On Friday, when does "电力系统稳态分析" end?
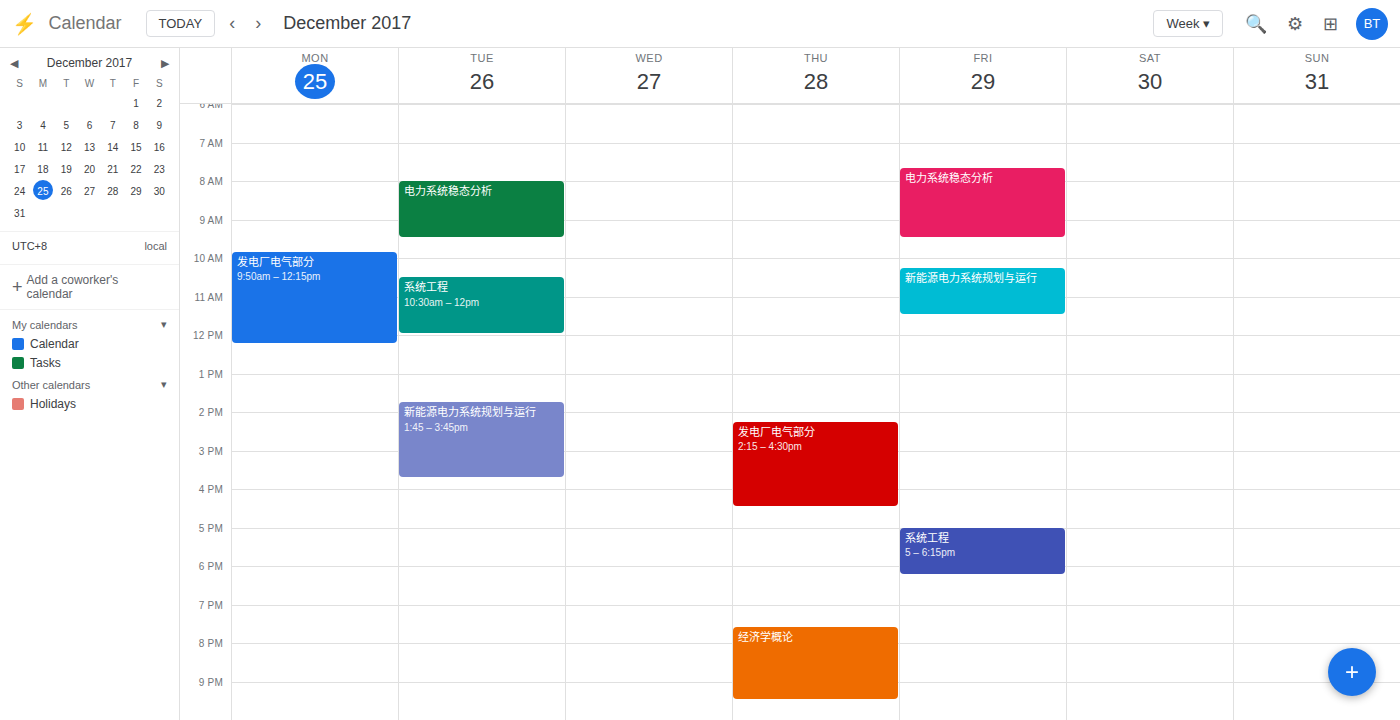
9:30 AM